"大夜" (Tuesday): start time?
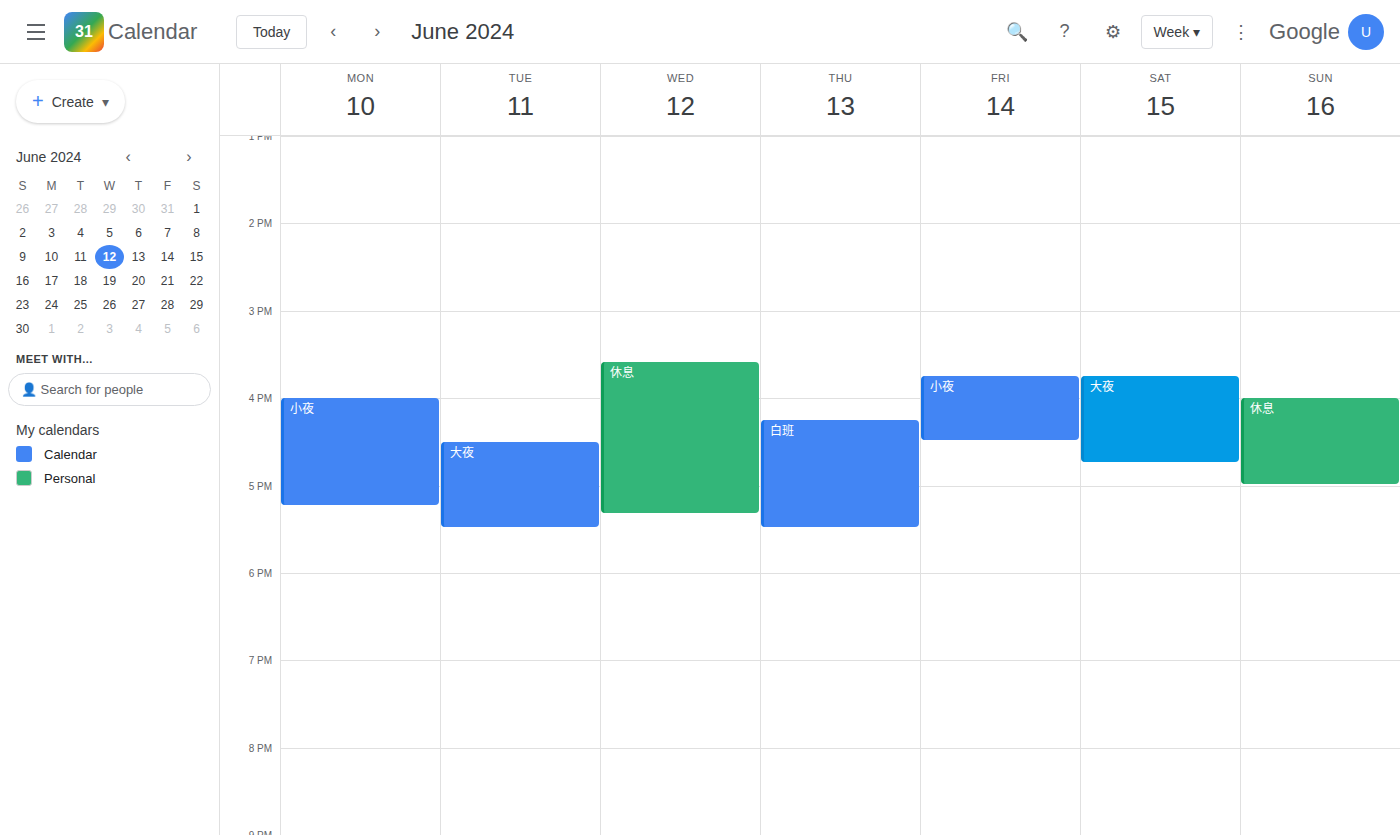
4:30 PM